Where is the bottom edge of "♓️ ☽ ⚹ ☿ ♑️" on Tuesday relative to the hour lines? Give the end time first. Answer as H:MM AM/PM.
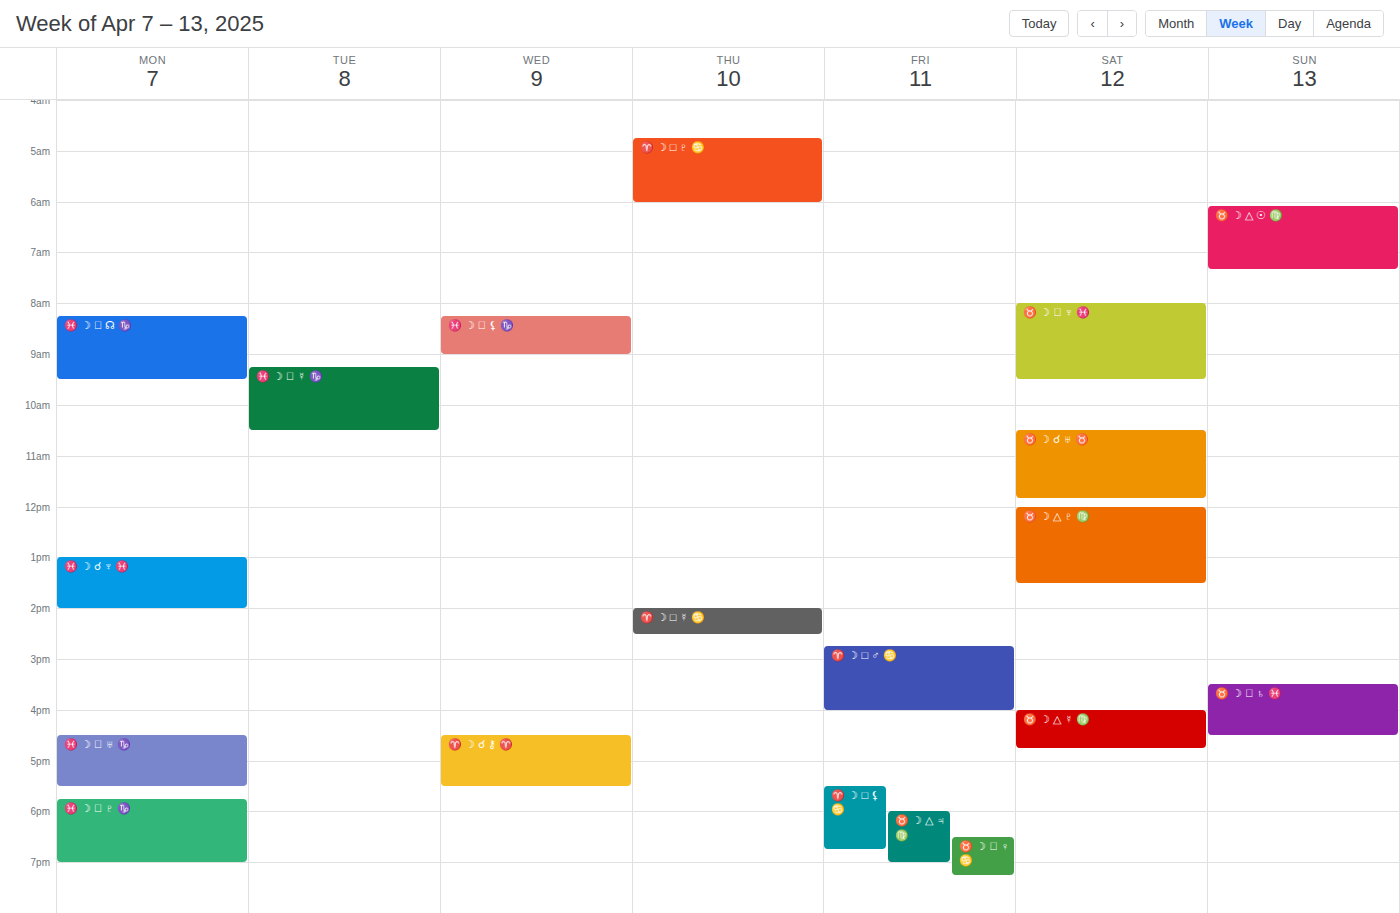
10:30 AM -- halfway between the 10 AM and 11 AM lines.